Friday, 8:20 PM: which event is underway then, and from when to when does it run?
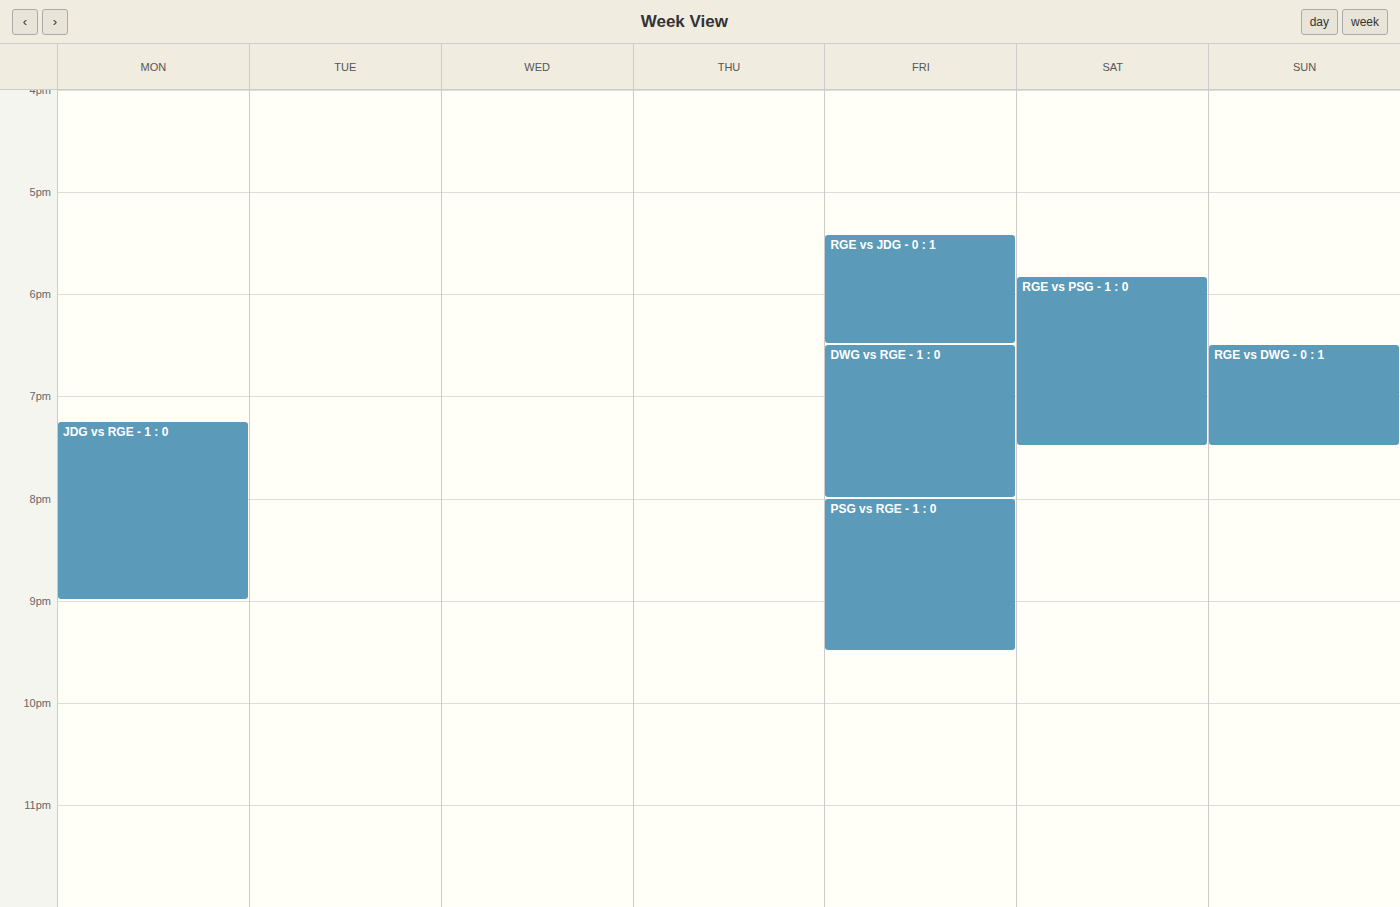
"PSG vs RGE - 1 : 0", 8:00 PM to 9:30 PM